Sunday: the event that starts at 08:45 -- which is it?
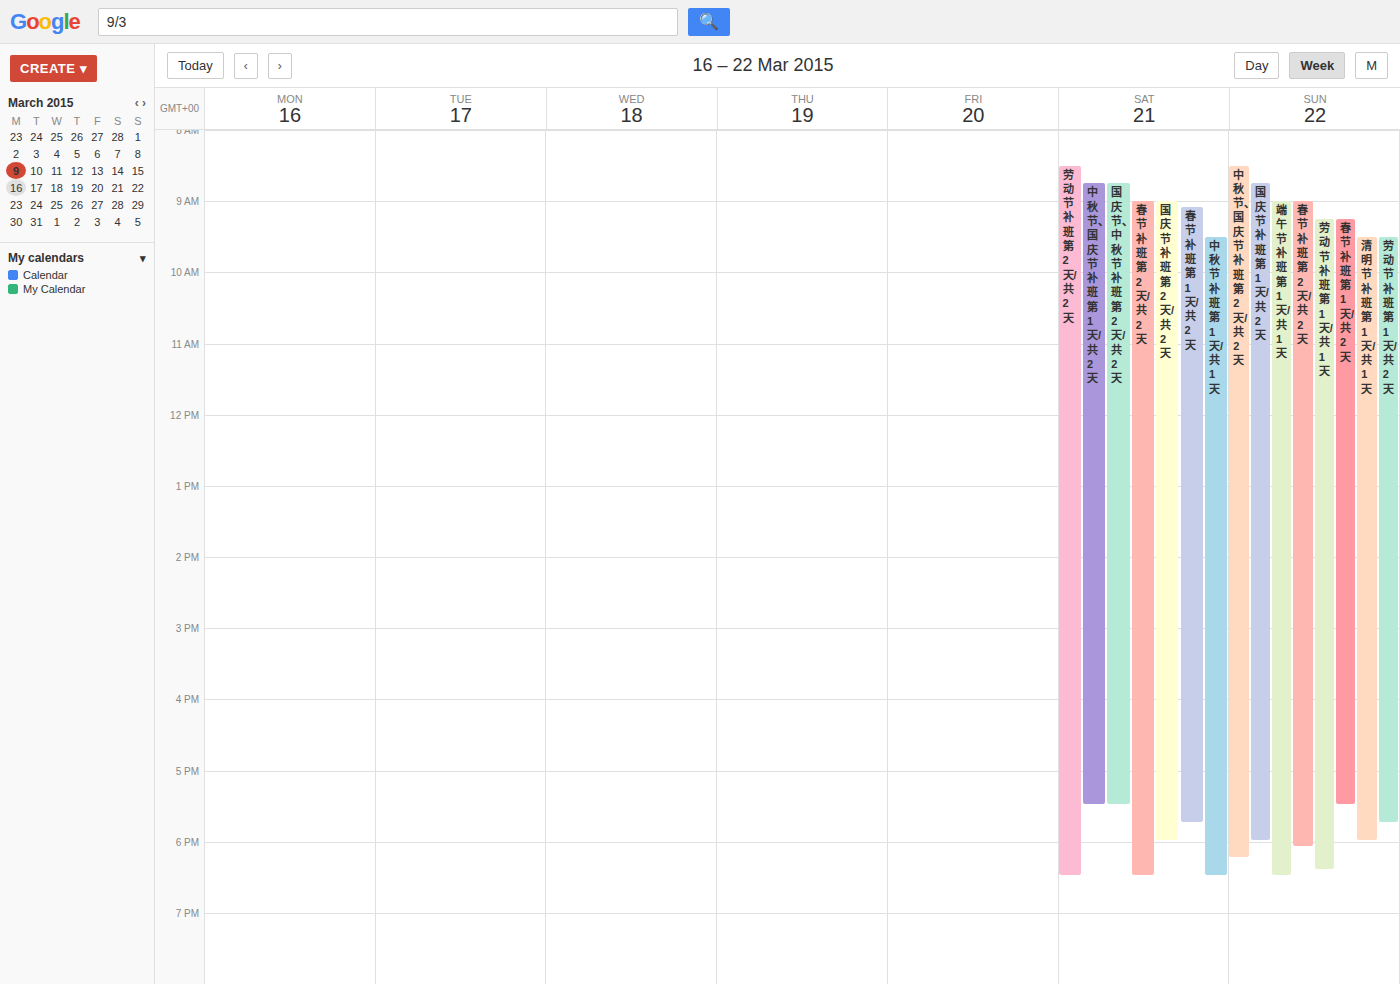
"国庆节 补班 第1天/共2天"